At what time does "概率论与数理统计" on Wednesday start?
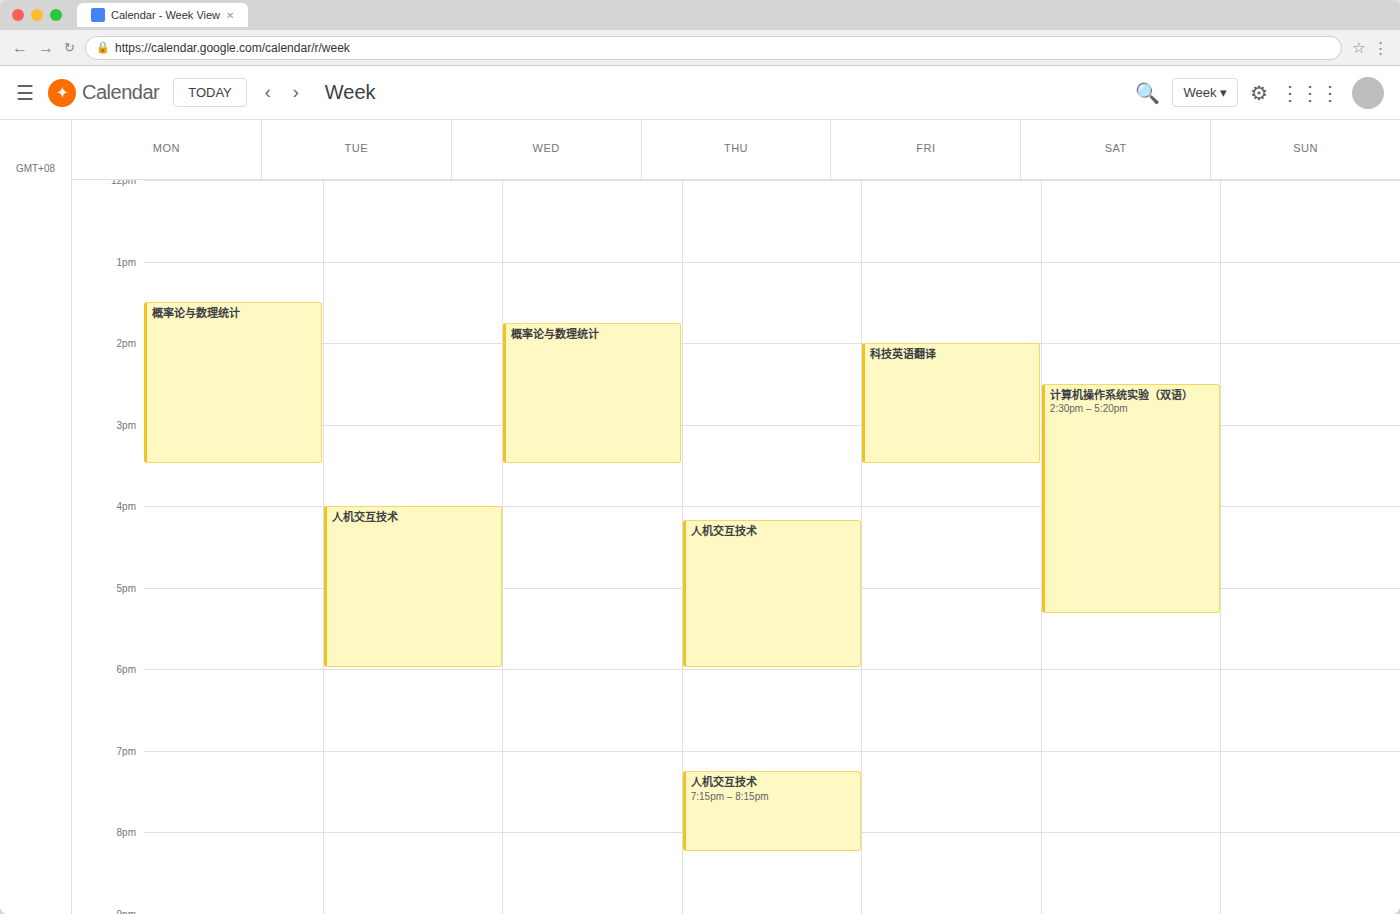
1:45 PM